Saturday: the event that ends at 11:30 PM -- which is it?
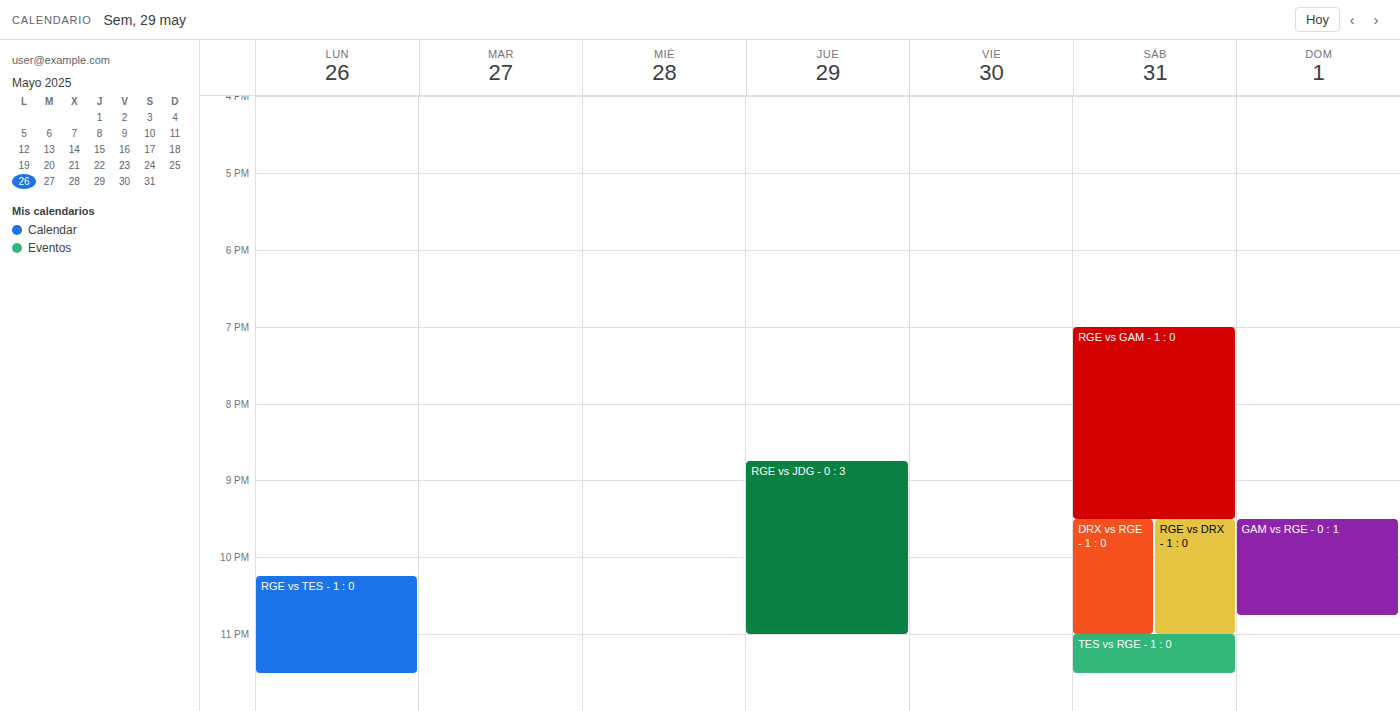
"TES vs RGE - 1 : 0"